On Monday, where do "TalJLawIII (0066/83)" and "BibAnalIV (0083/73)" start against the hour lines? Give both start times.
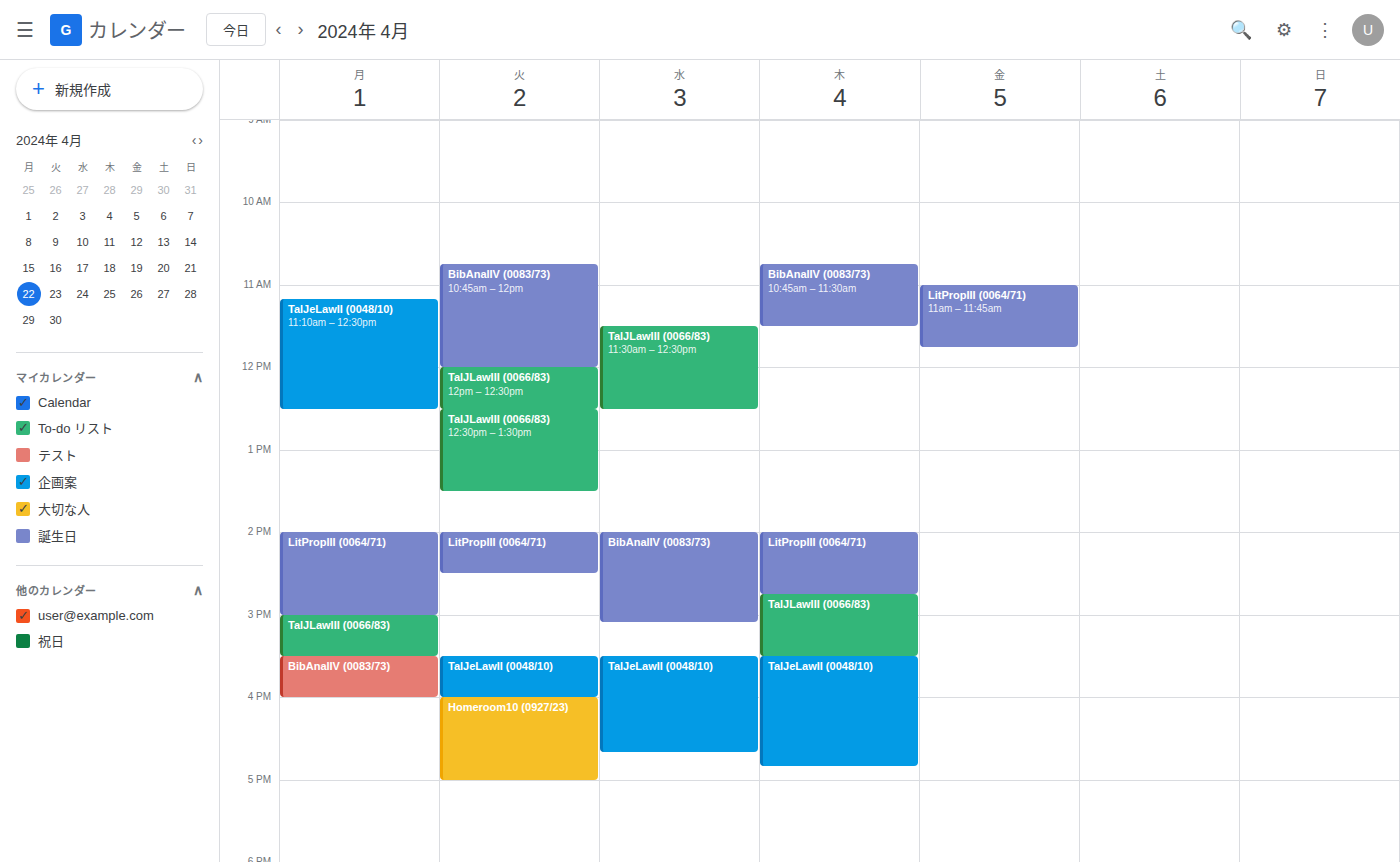
"TalJLawIII (0066/83)": 3:00 PM, exactly on the 3 PM line. "BibAnalIV (0083/73)": 3:30 PM, halfway between the 3 PM and 4 PM lines.